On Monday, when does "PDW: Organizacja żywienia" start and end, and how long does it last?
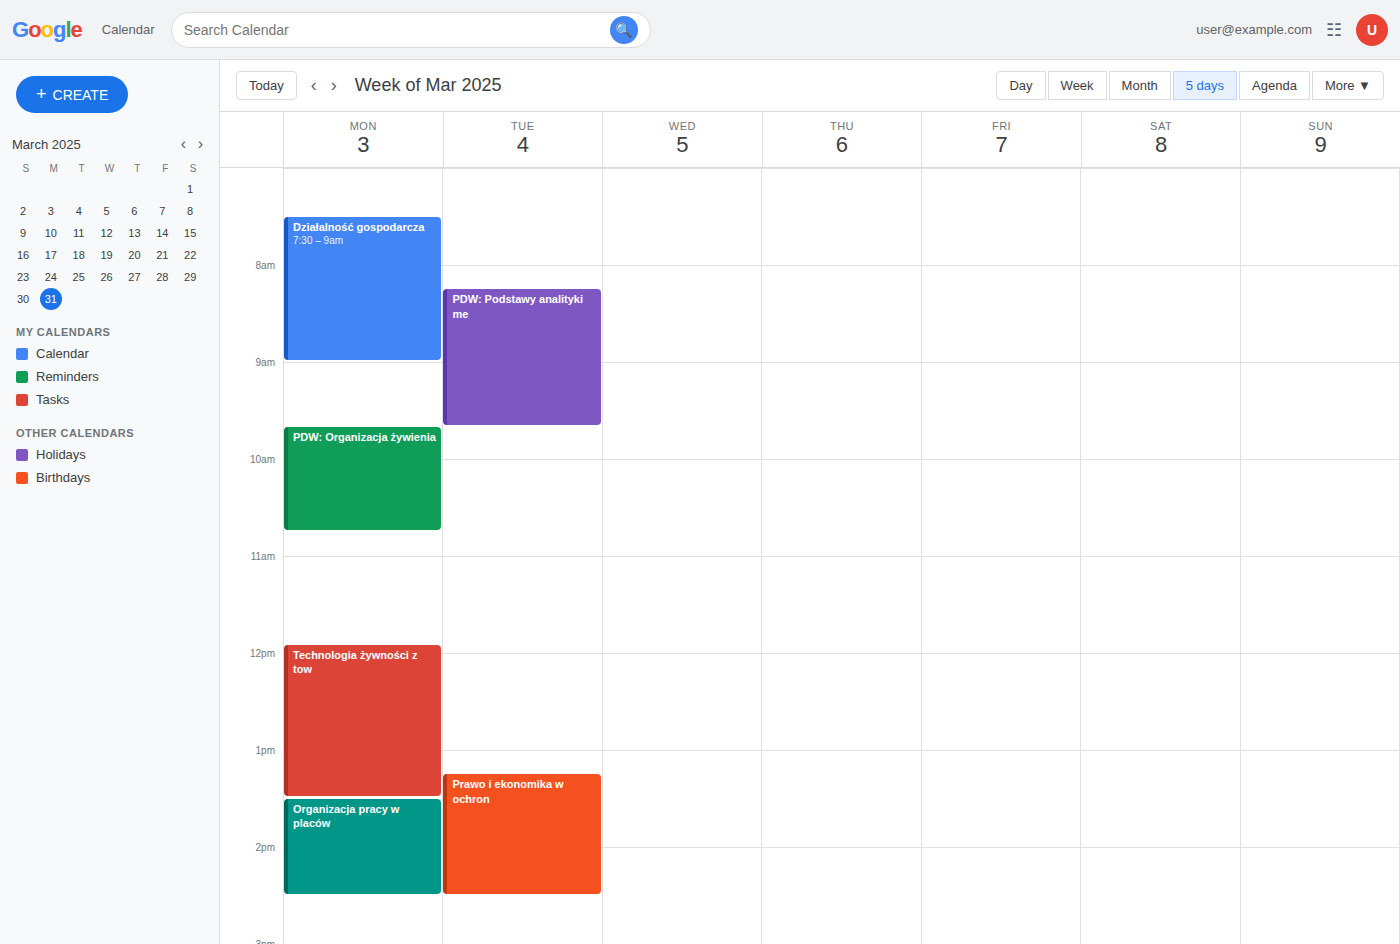
9:40 AM to 10:45 AM, 1 hour 5 minutes